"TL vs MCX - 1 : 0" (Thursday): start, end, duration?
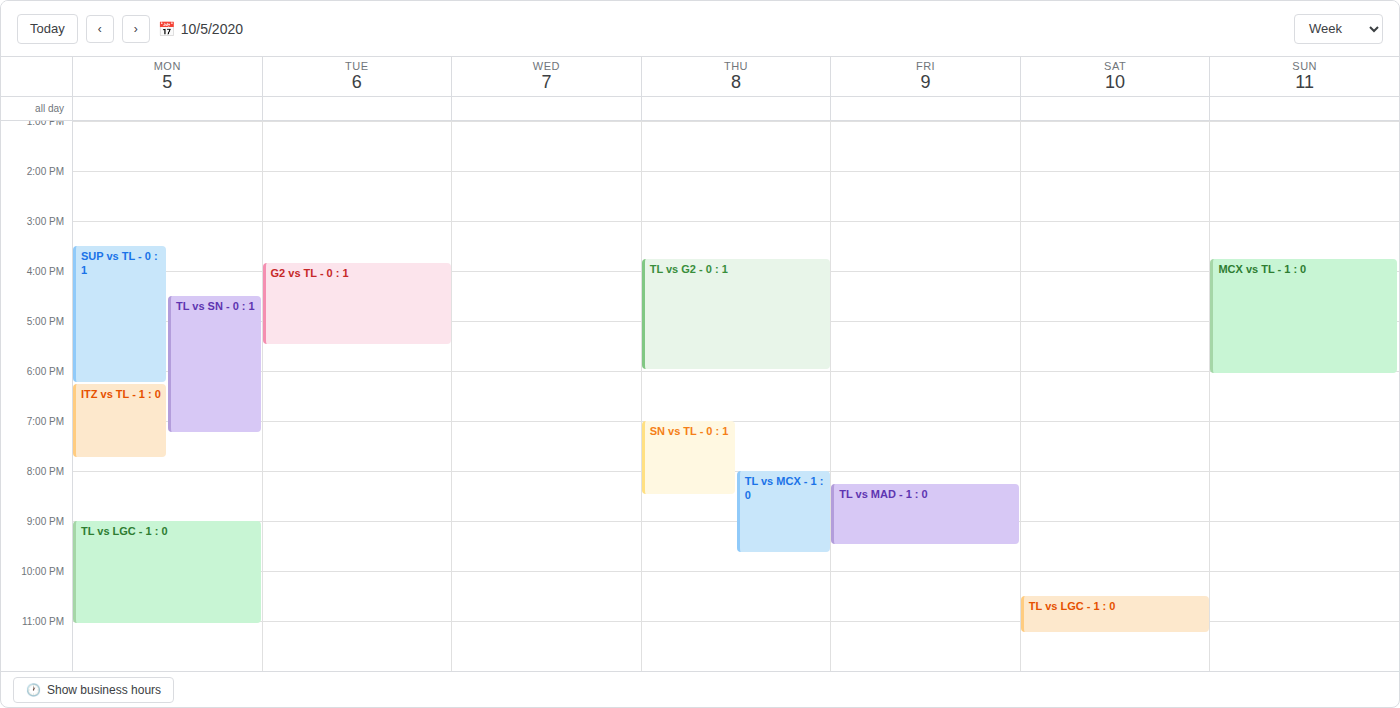
8:00 PM to 9:40 PM, 1 hour 40 minutes